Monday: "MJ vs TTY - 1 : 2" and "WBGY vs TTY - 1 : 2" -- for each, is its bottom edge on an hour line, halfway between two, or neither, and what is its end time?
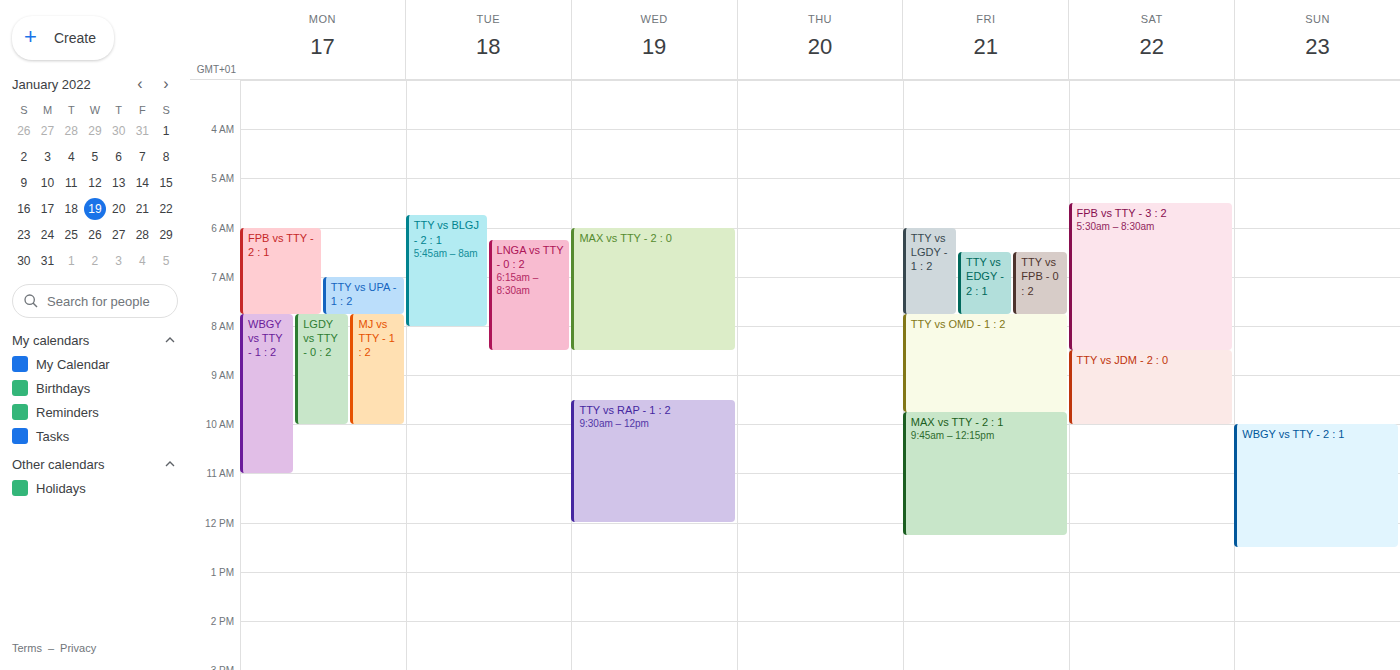
"MJ vs TTY - 1 : 2": 10:00 AM, exactly on the 10 AM line. "WBGY vs TTY - 1 : 2": 11:00 AM, exactly on the 11 AM line.